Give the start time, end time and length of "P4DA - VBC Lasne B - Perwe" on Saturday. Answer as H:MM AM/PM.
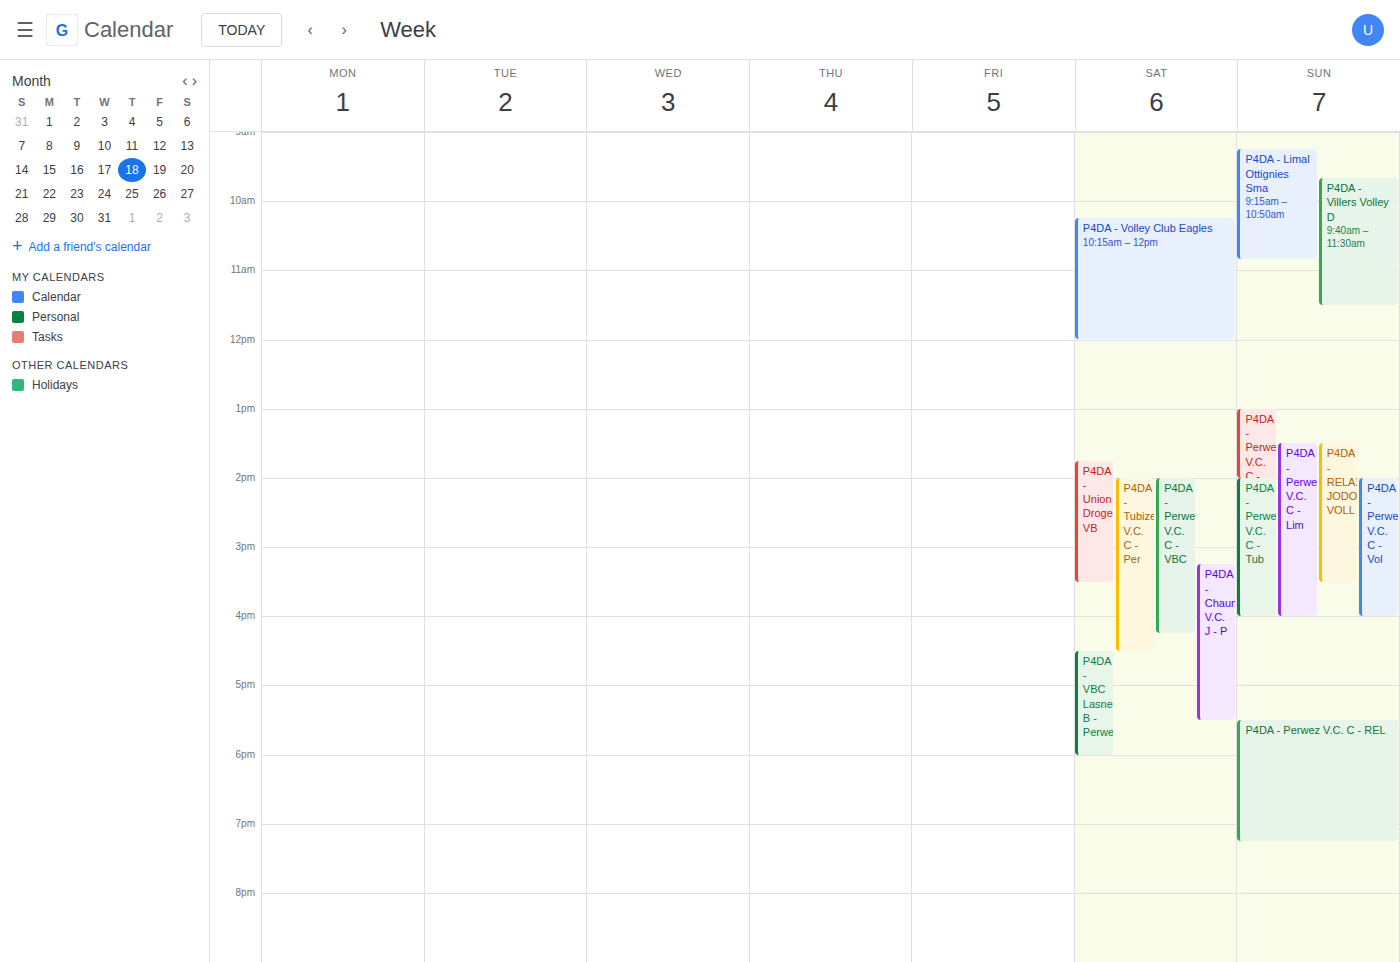
4:30 PM to 6:00 PM, 1 hour 30 minutes